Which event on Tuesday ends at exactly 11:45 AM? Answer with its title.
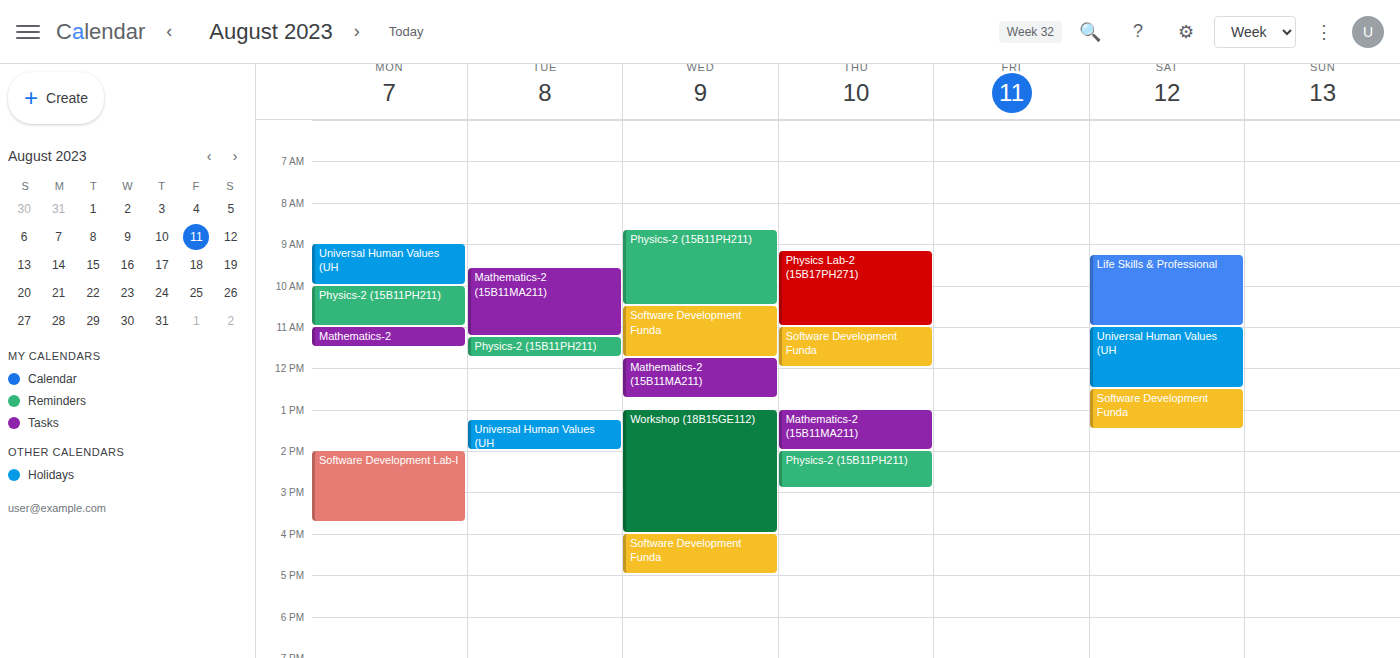
"Physics-2 (15B11PH211)"